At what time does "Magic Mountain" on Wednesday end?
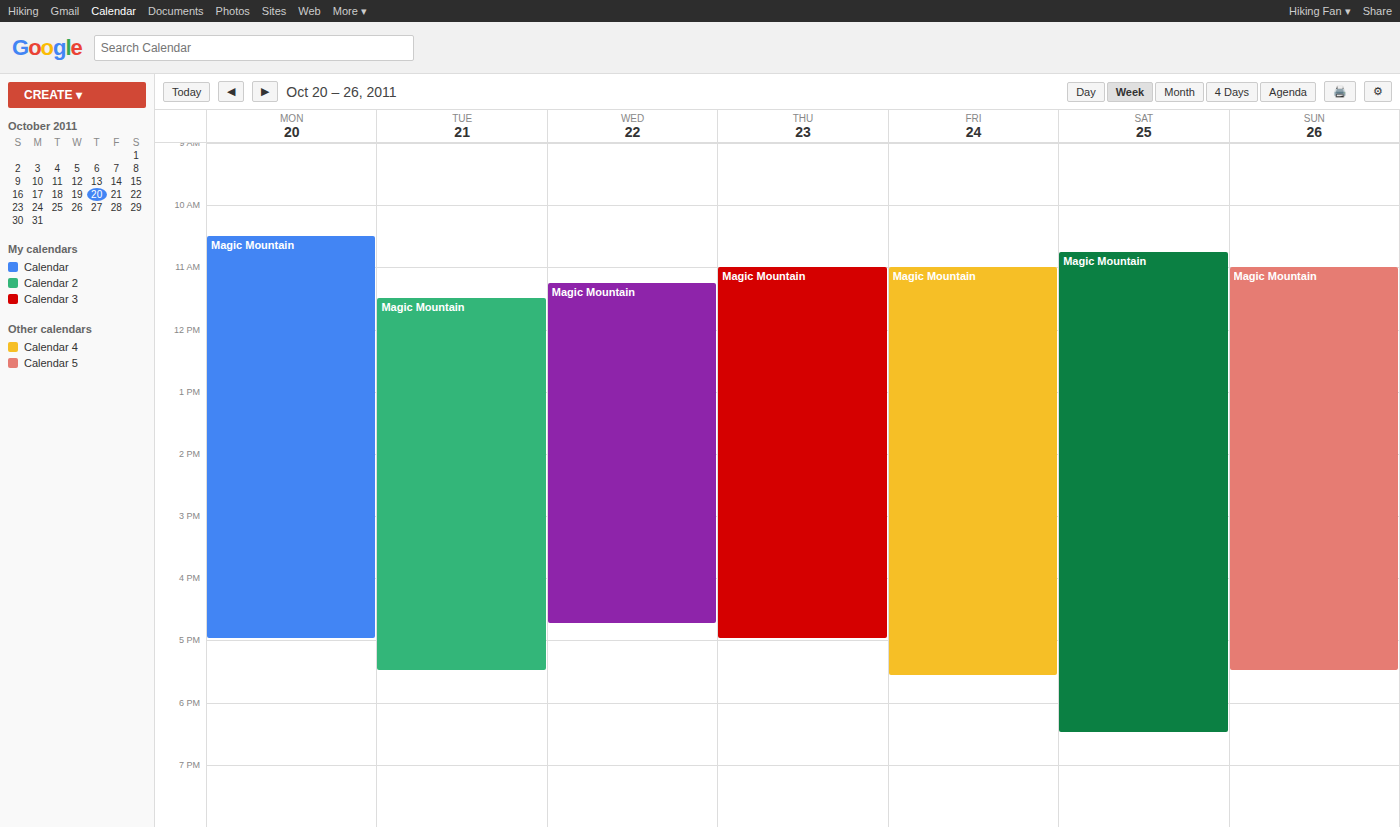
4:45 PM